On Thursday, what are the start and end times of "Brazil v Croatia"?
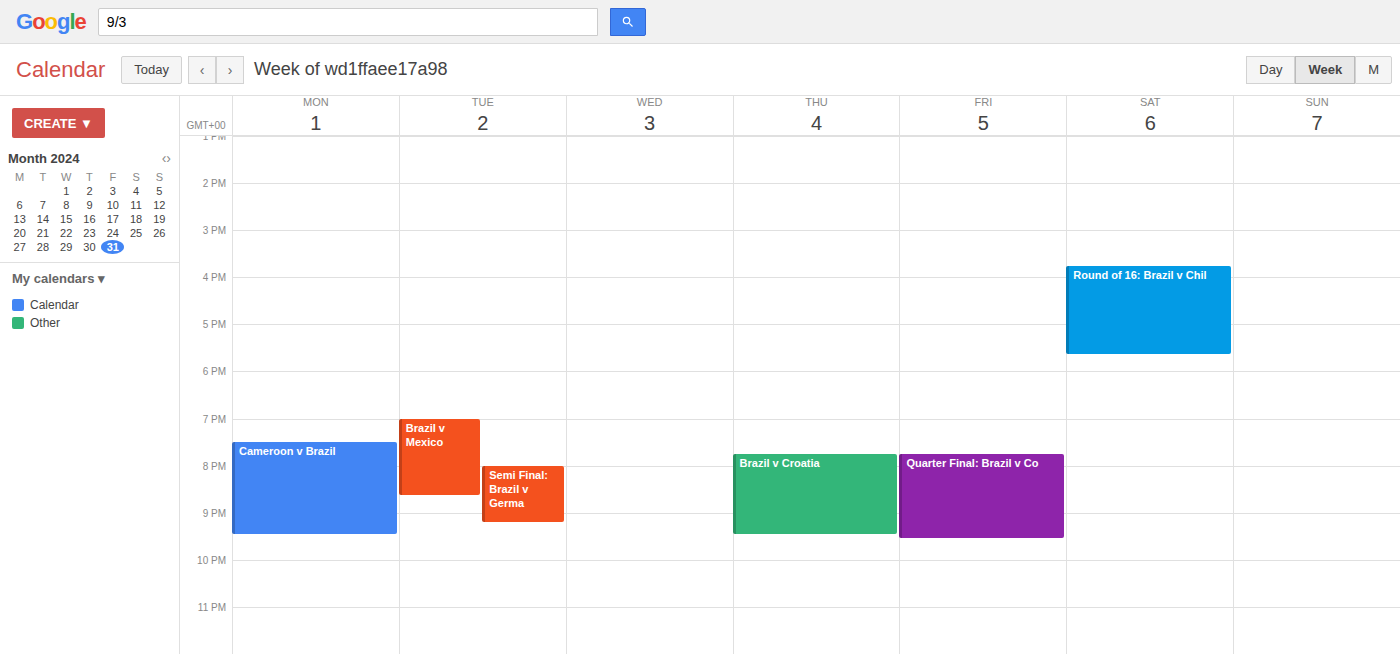
7:45 PM to 9:30 PM